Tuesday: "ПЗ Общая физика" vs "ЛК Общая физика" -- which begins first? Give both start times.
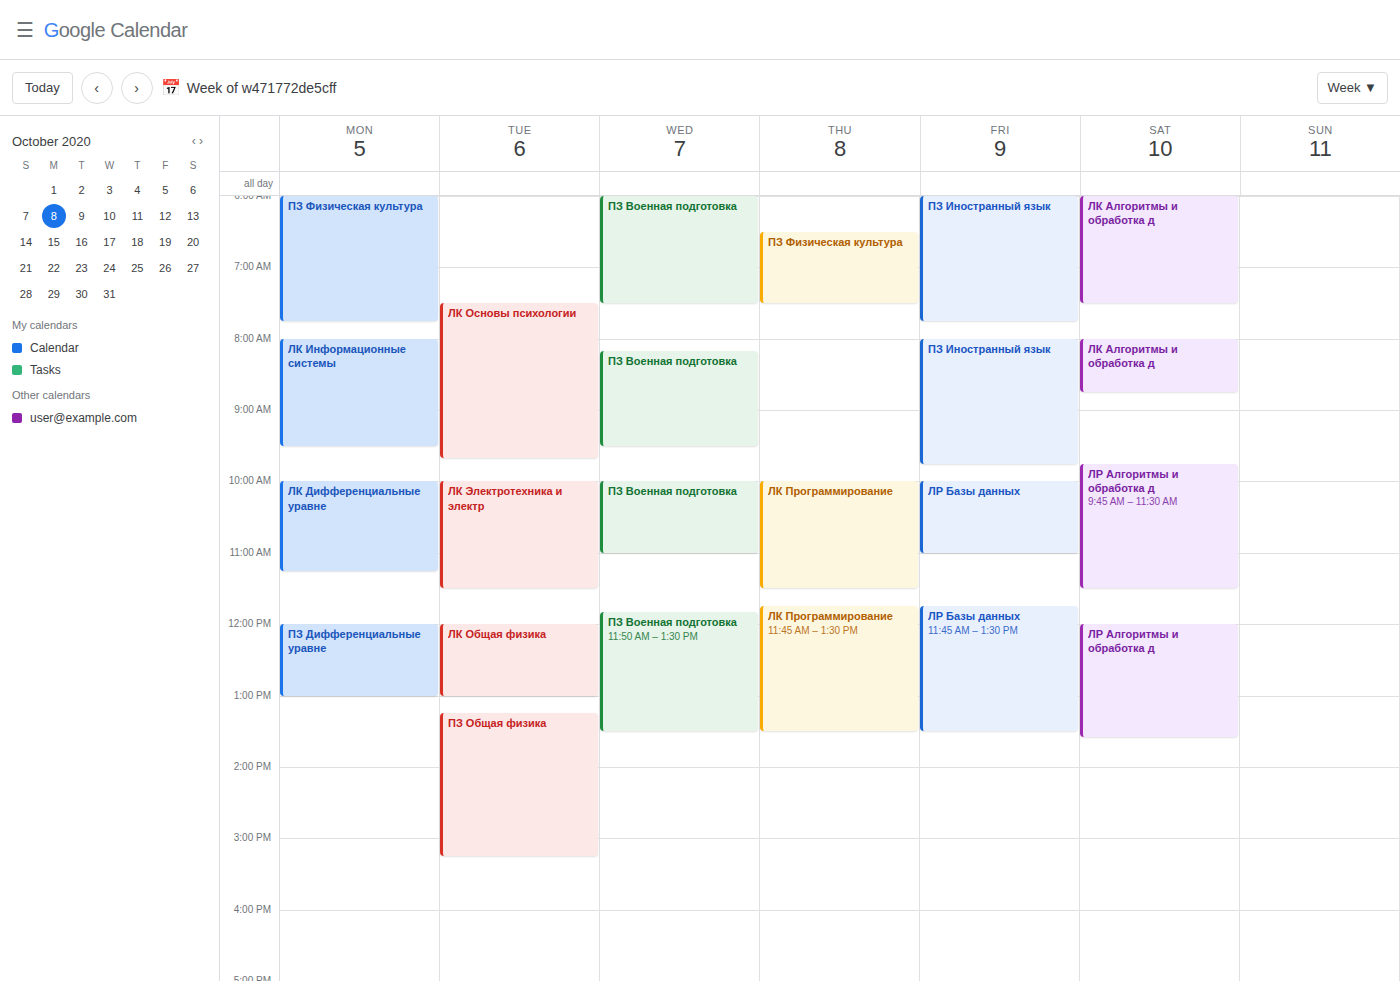
"ЛК Общая физика" 12:00 PM; "ПЗ Общая физика" 1:15 PM.